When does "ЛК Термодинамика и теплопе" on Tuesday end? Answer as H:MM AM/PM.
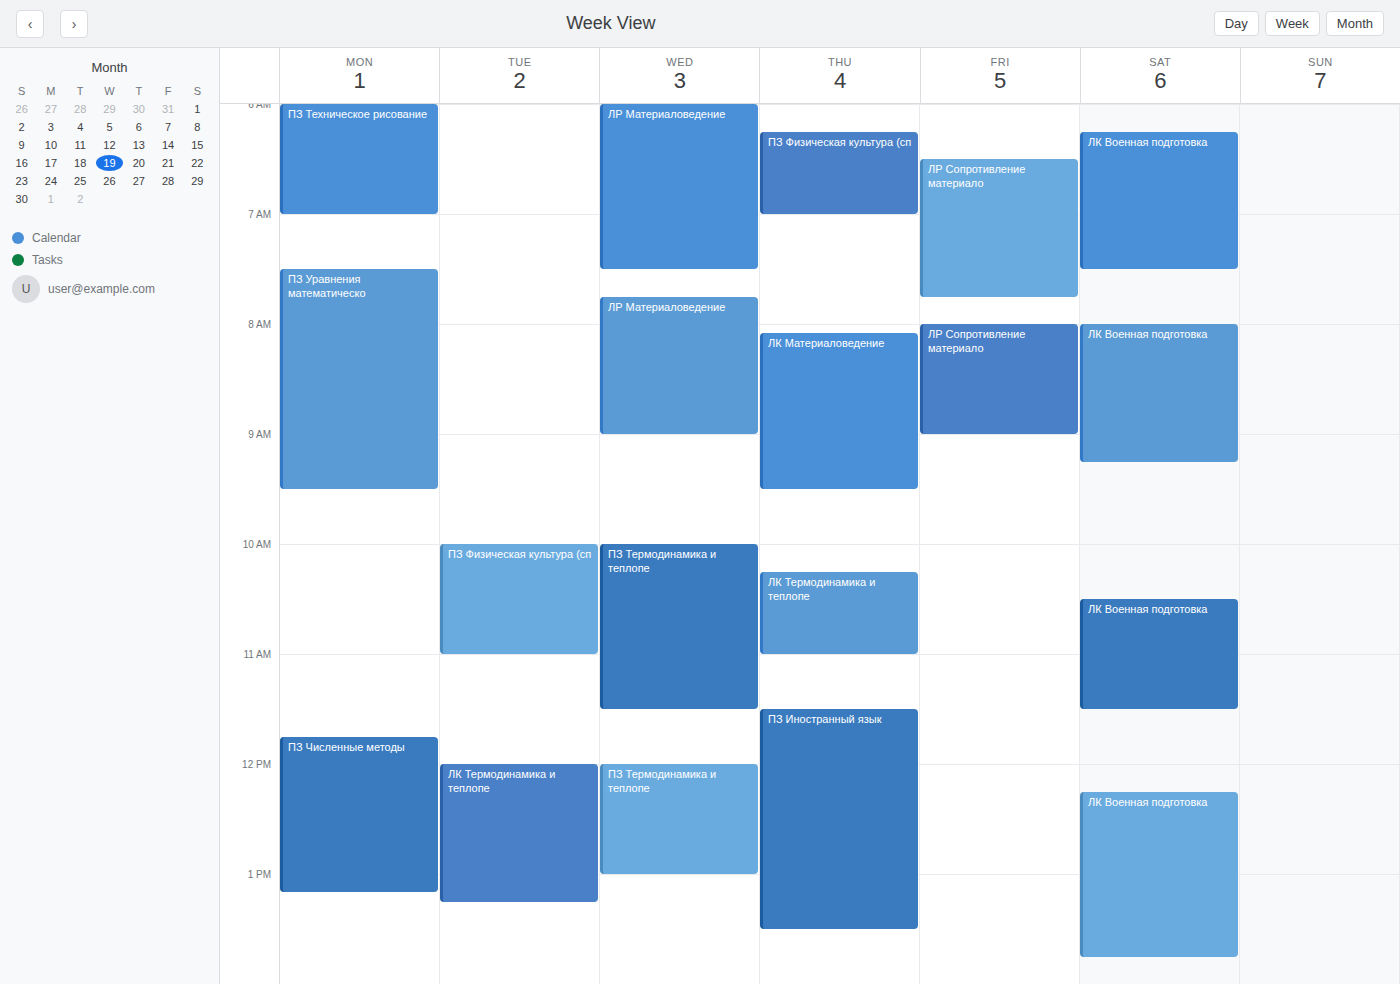
1:15 PM